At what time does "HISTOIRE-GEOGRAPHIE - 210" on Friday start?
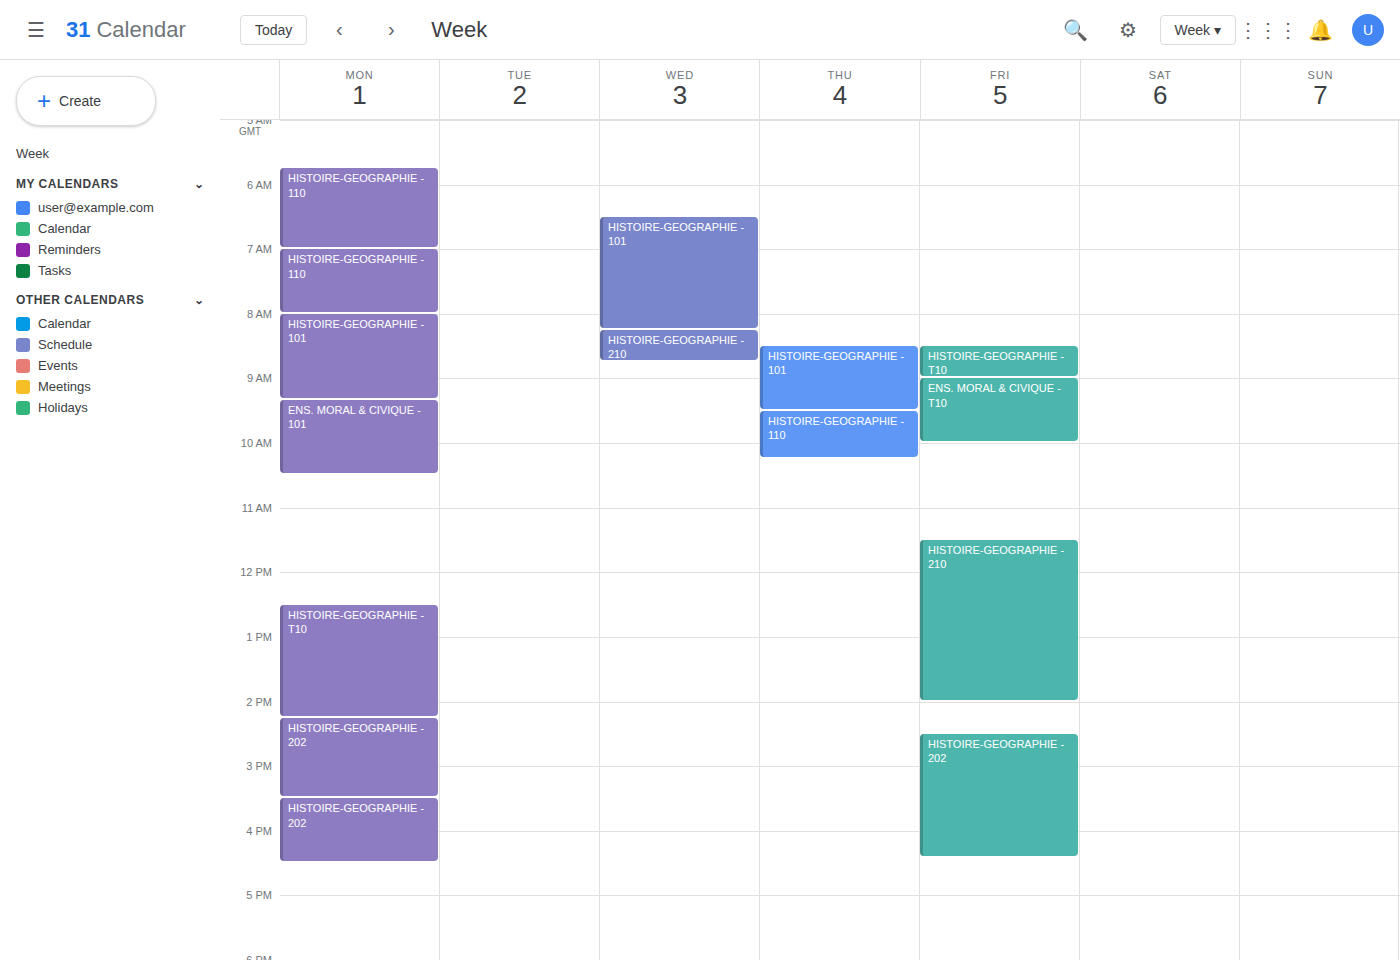
11:30